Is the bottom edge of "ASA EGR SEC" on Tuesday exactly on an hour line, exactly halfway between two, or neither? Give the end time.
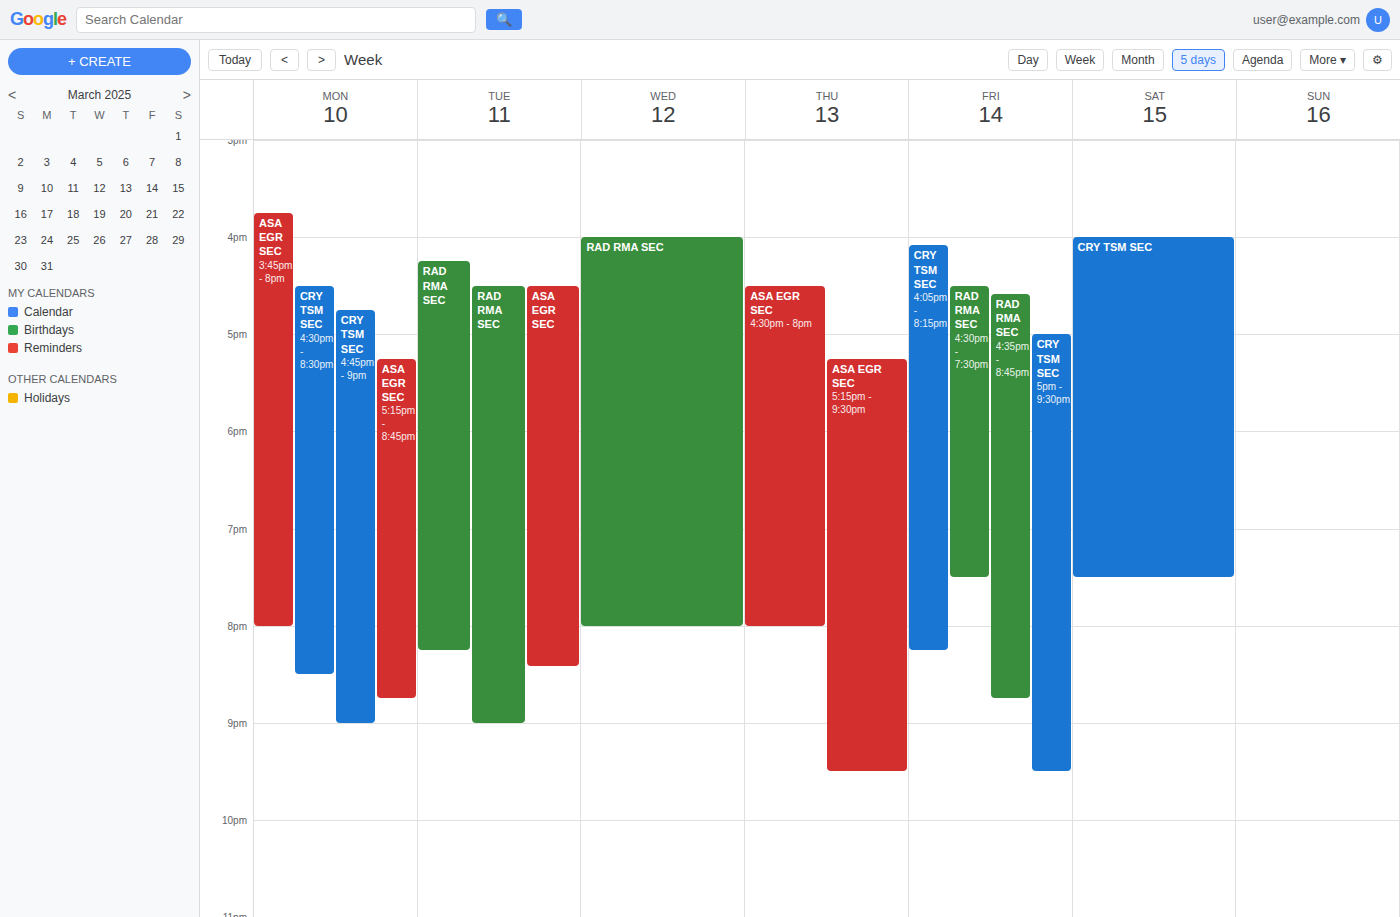
8:25 PM -- neither: 25 minutes below the 8 PM line and 35 minutes above the 9 PM line.